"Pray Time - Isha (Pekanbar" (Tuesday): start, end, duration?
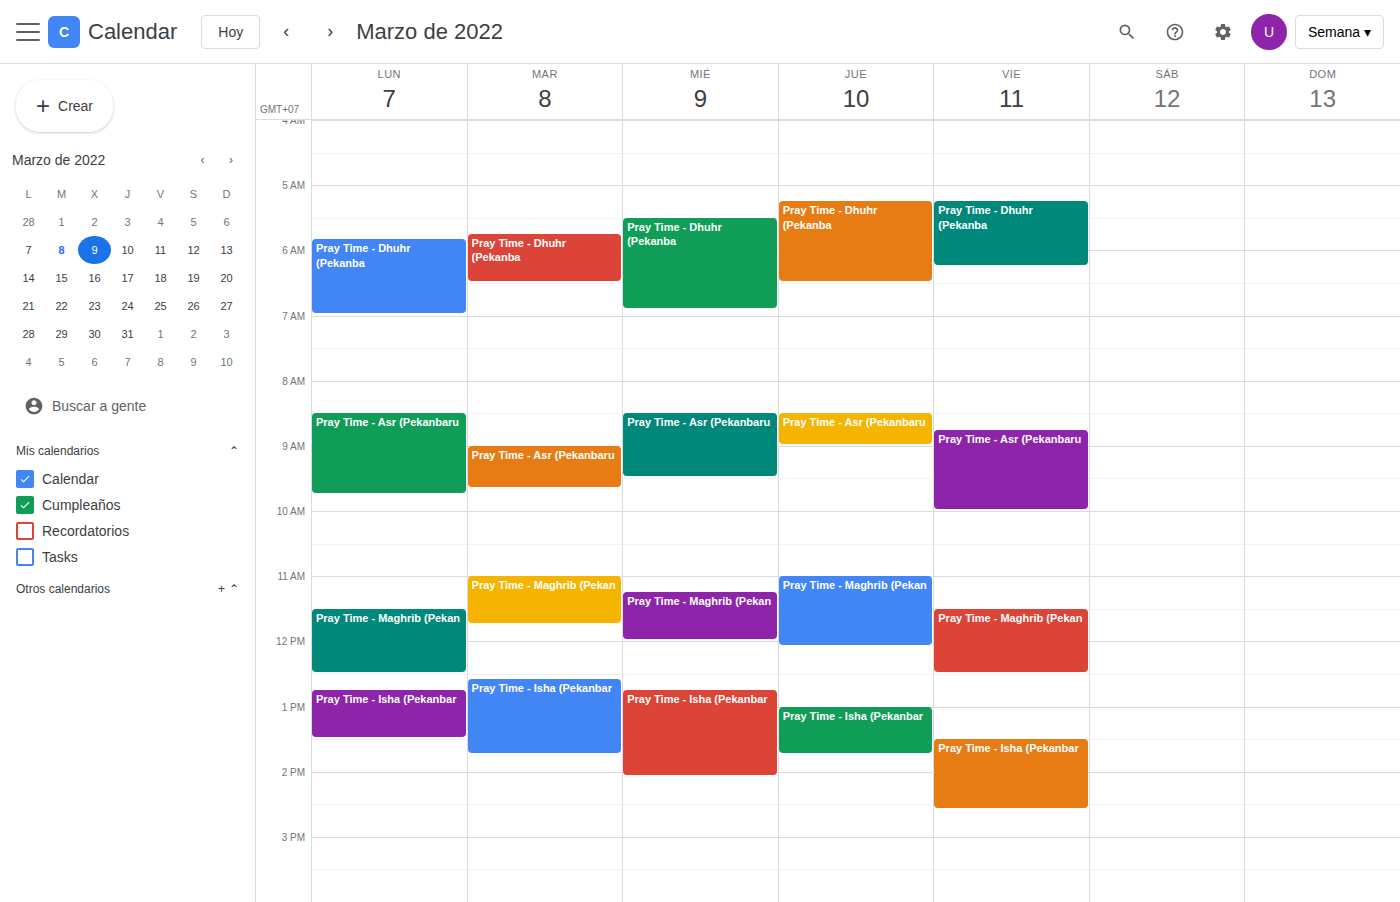
12:35 to 13:45, 1 hour 10 minutes